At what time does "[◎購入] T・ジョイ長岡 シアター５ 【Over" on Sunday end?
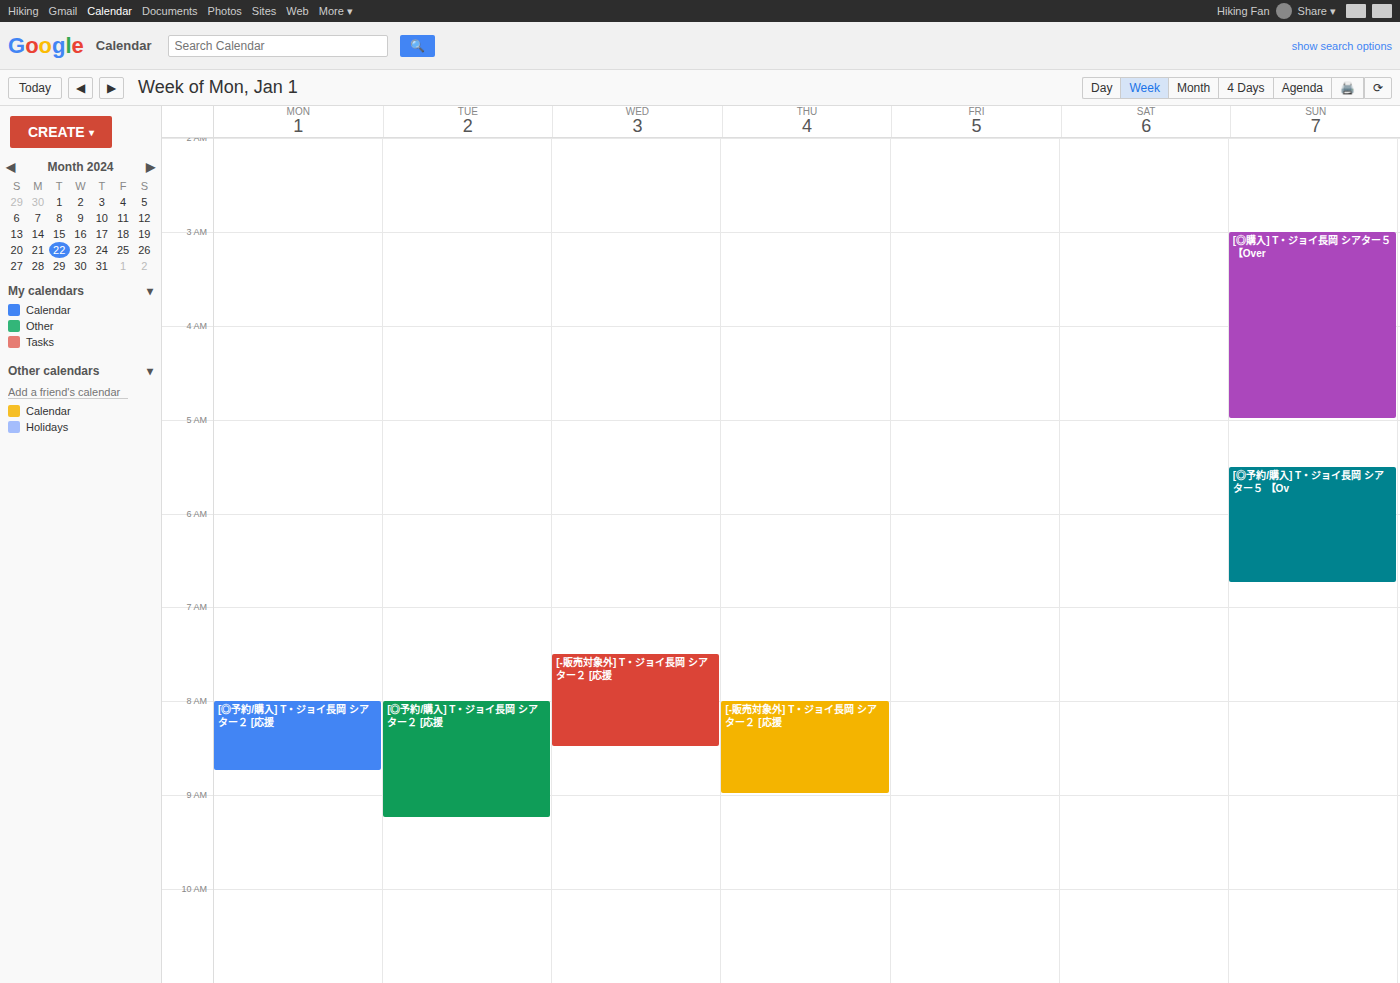
5:00 AM